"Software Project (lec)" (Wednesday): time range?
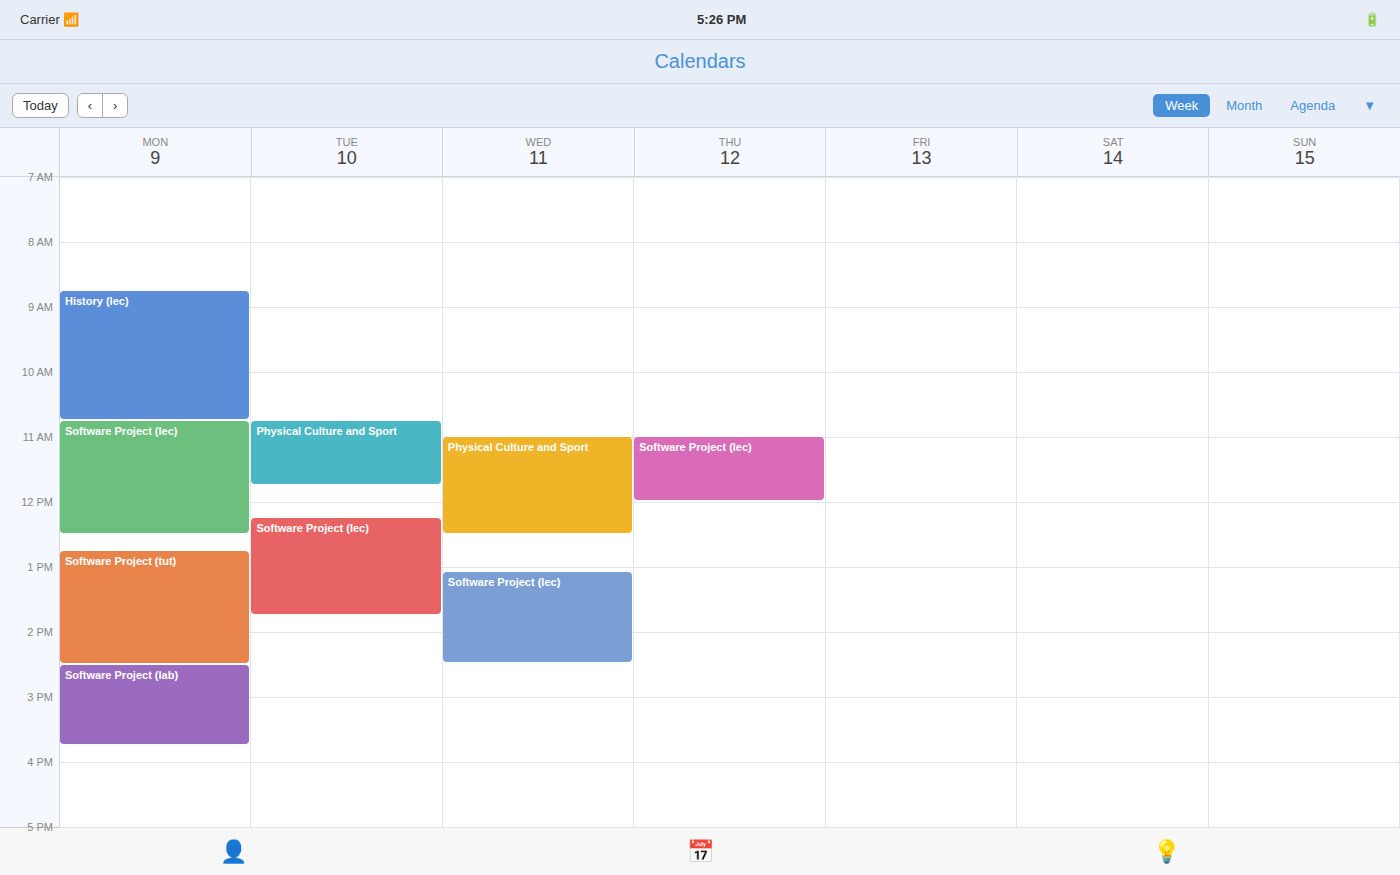
1:05 PM to 2:30 PM